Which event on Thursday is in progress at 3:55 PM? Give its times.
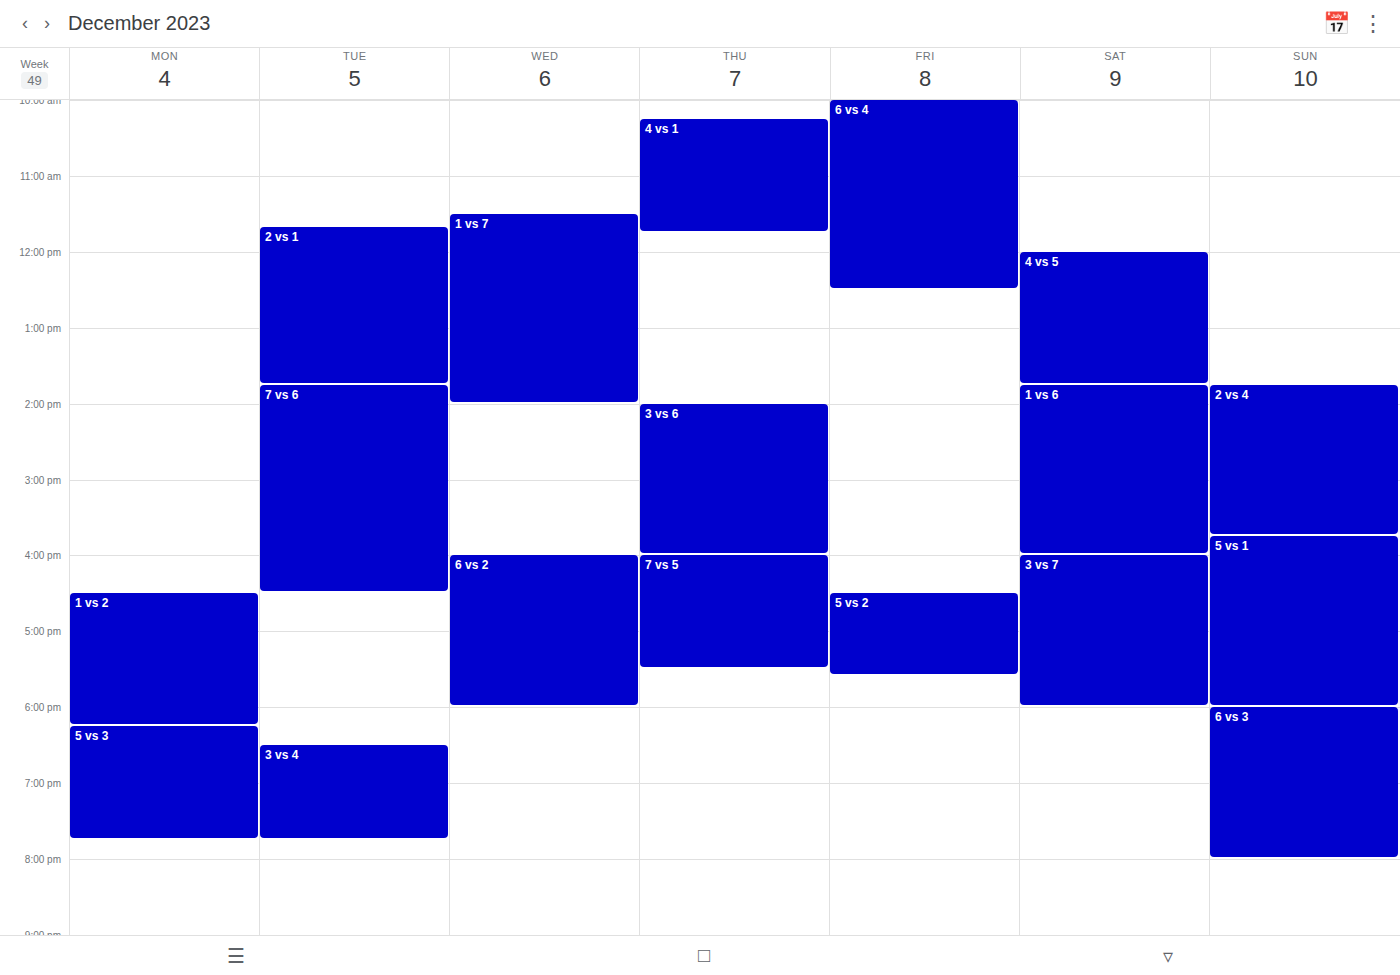
"3 vs 6", 2:00 PM to 4:00 PM